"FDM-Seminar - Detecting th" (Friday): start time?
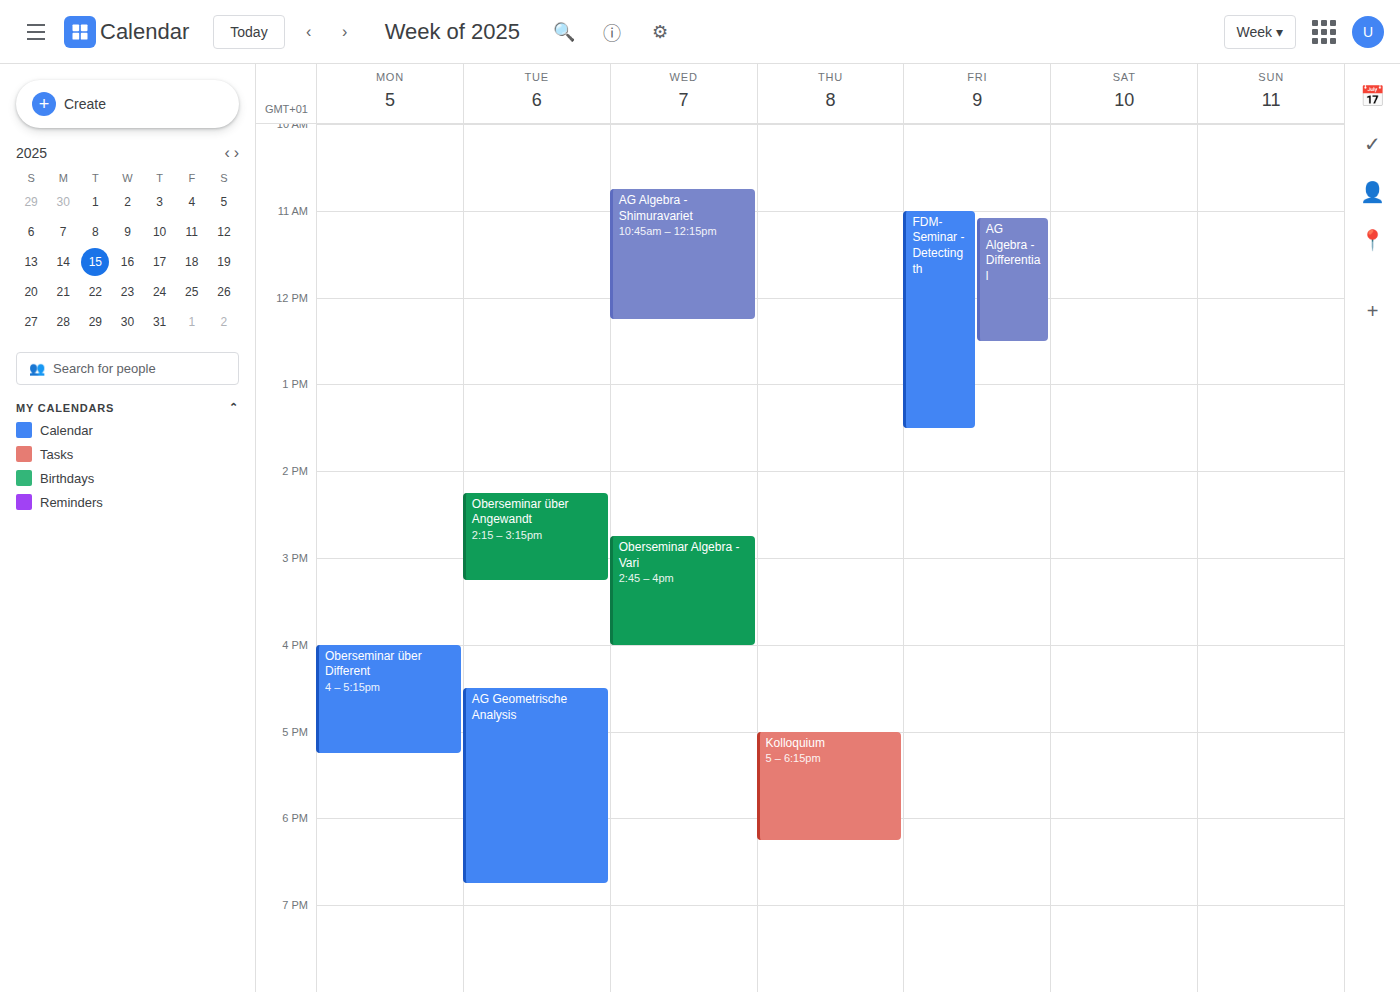
11:00 AM